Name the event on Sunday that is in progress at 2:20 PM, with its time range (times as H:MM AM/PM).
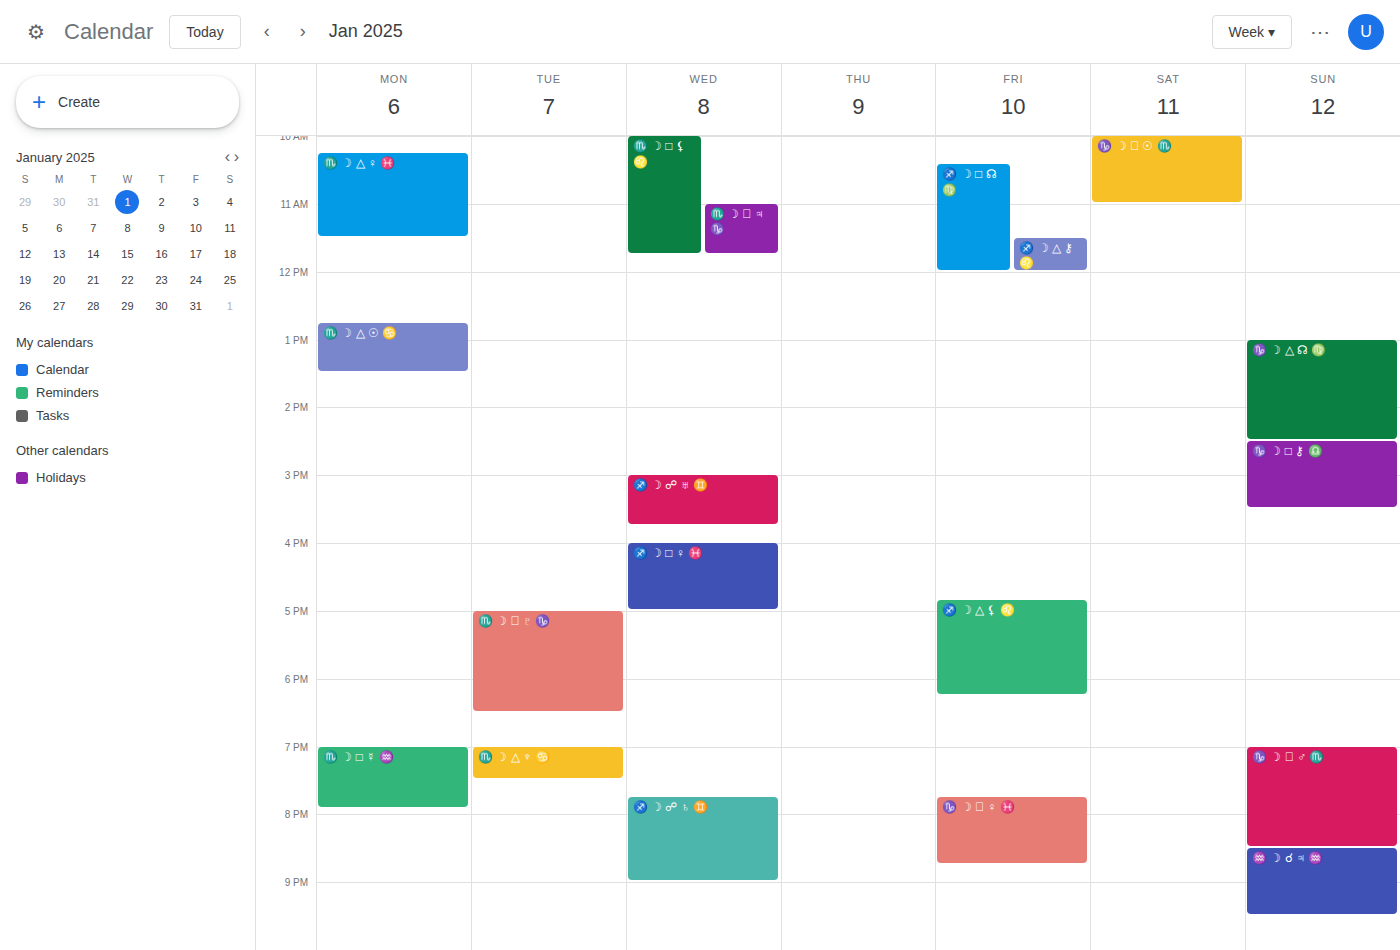
"♑️ ☽ △ ☊ ♍️", 1:00 PM to 2:30 PM